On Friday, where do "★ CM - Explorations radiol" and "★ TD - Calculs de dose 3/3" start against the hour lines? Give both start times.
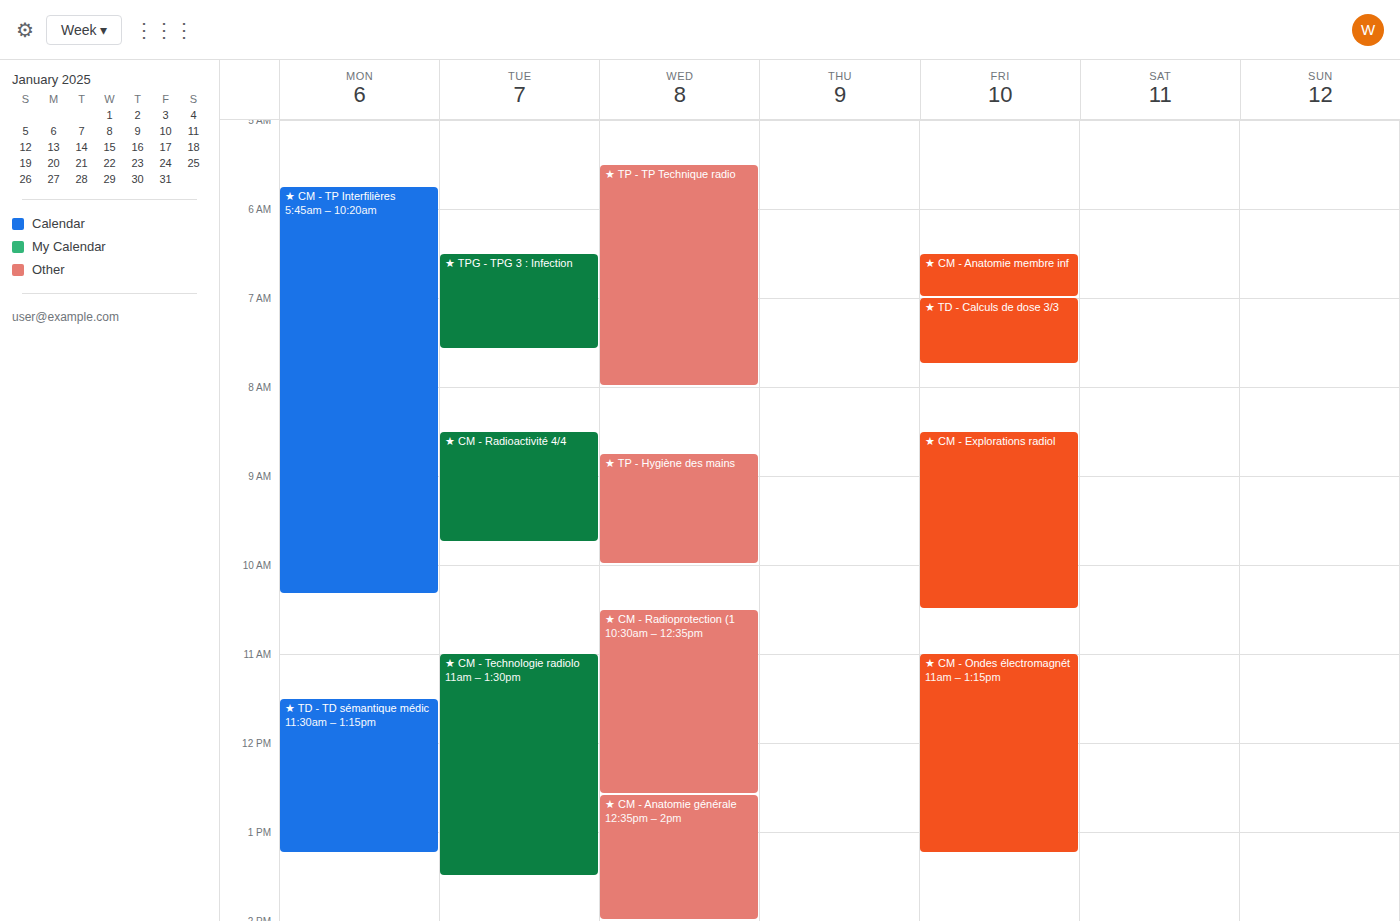
"★ CM - Explorations radiol": 8:30 AM, halfway between the 8 AM and 9 AM lines. "★ TD - Calculs de dose 3/3": 7:00 AM, exactly on the 7 AM line.